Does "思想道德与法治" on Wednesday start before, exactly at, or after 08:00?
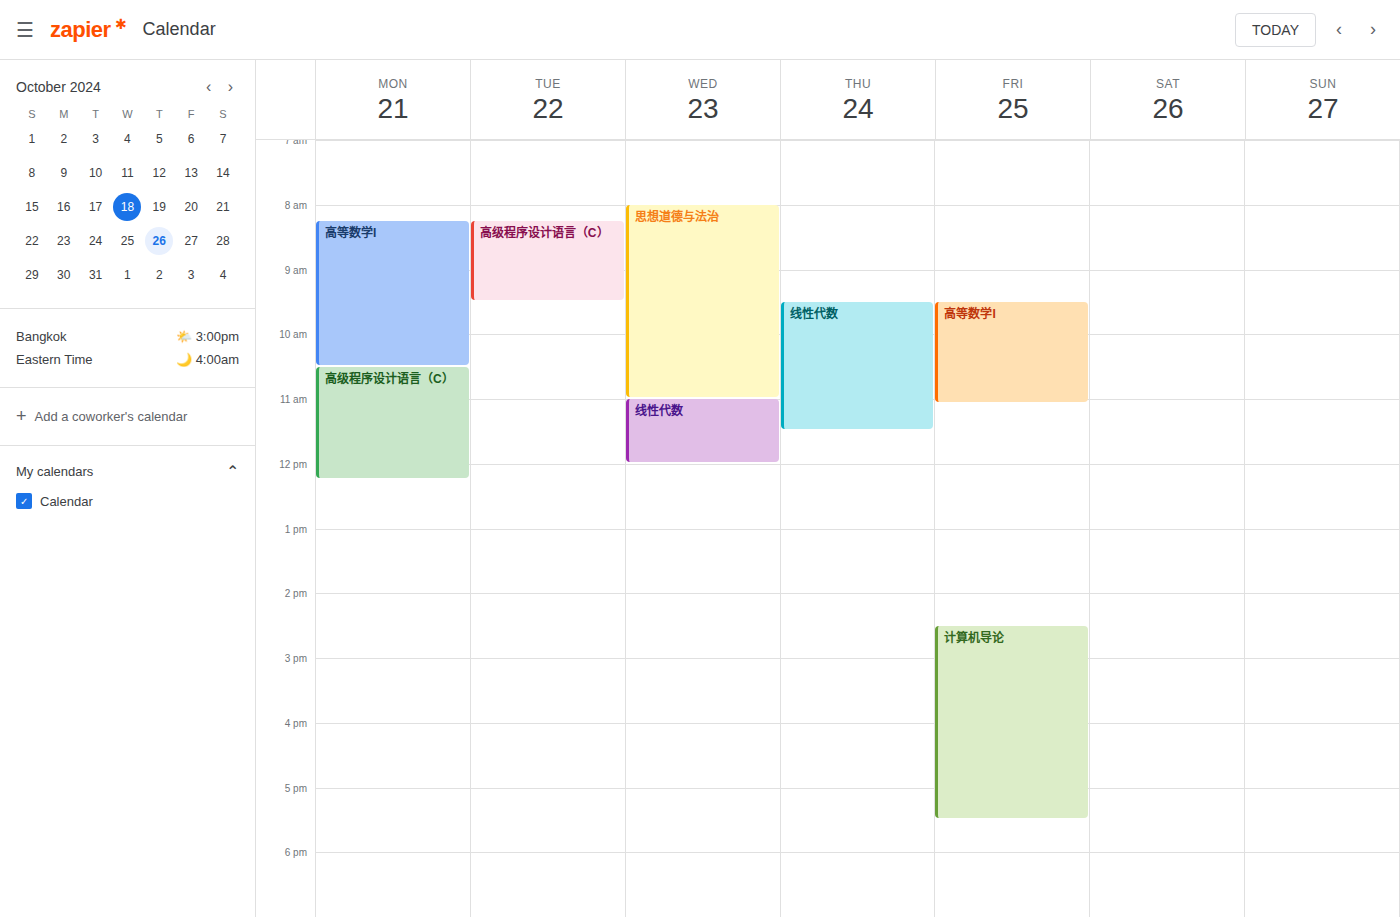
08:00 -- exactly at 08:00, on the 08:00 line.